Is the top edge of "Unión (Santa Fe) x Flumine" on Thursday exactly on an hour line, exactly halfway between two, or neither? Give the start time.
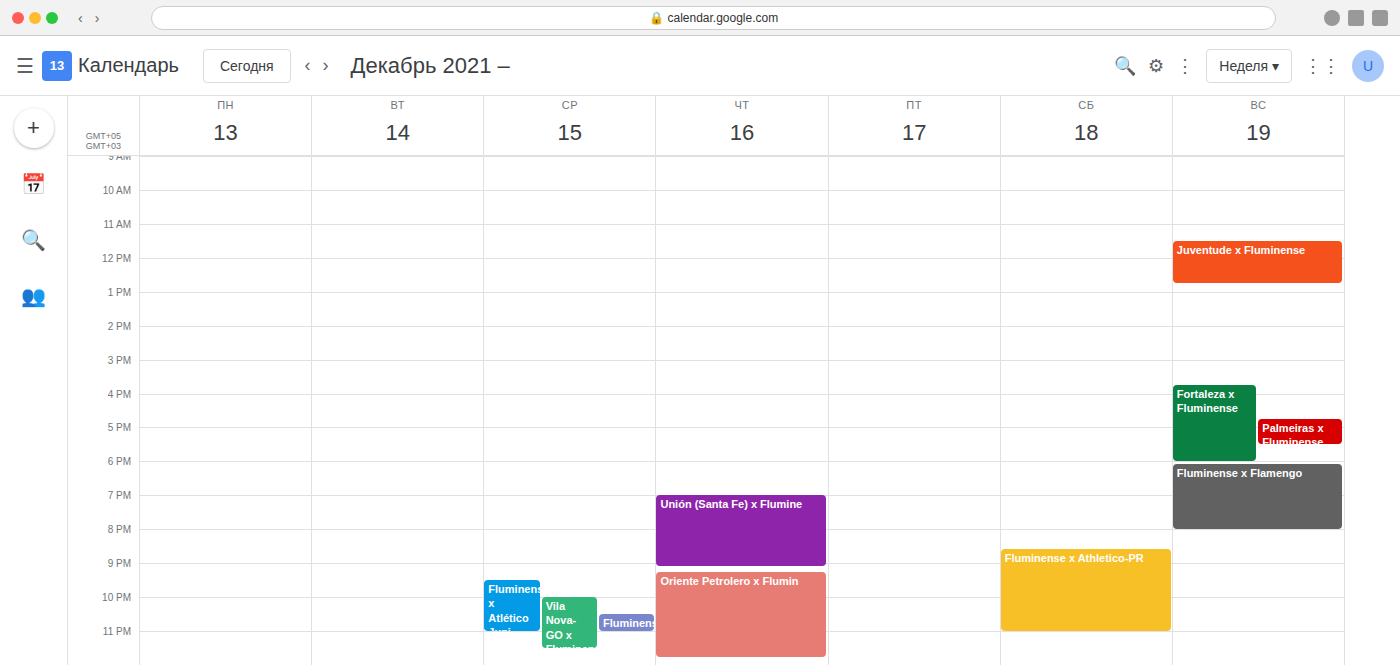
7:00 PM -- exactly on the 7 PM line.